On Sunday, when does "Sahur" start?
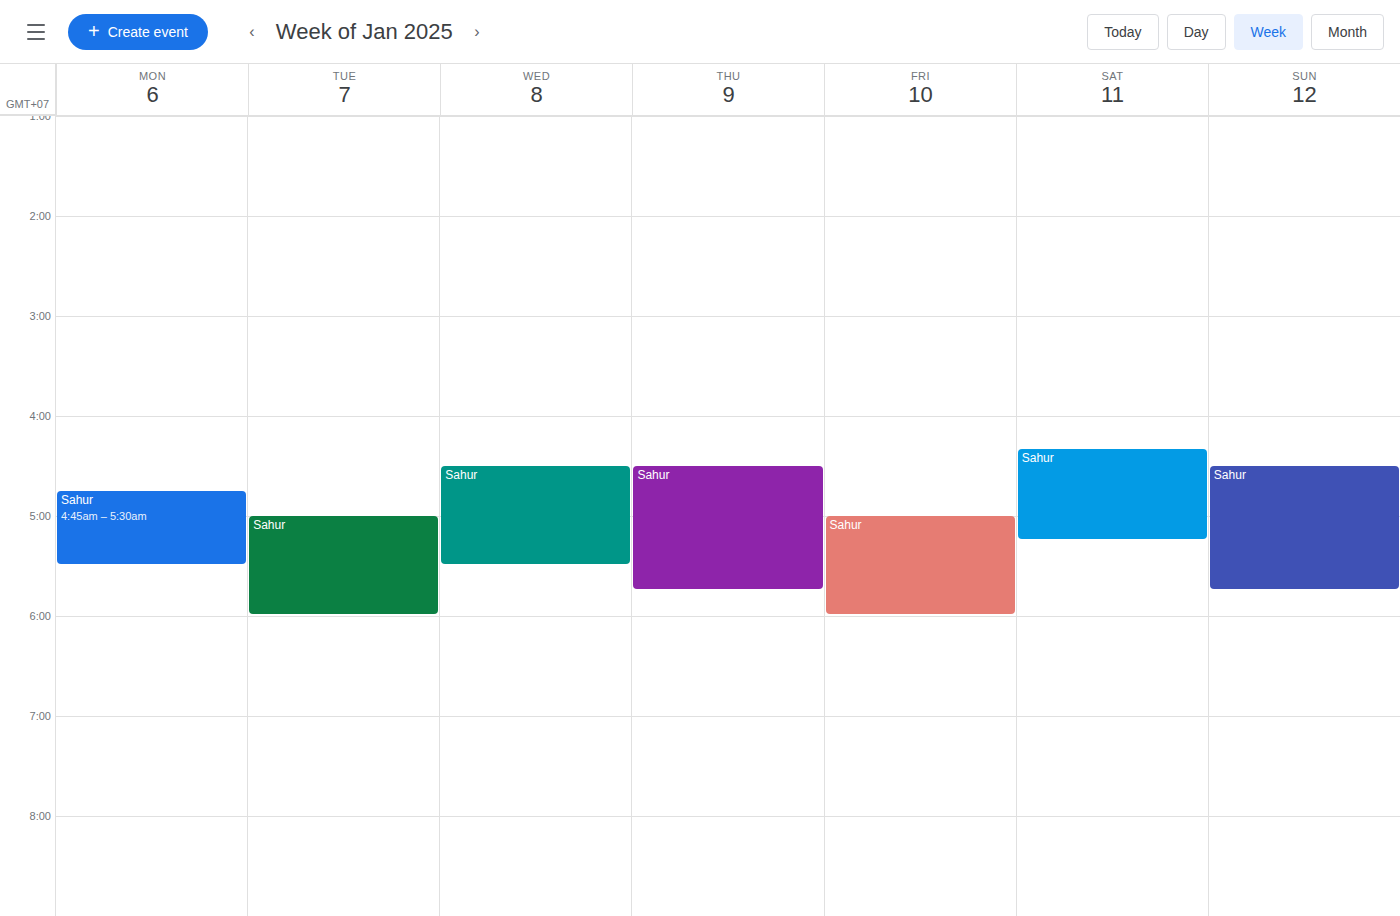
4:30 AM